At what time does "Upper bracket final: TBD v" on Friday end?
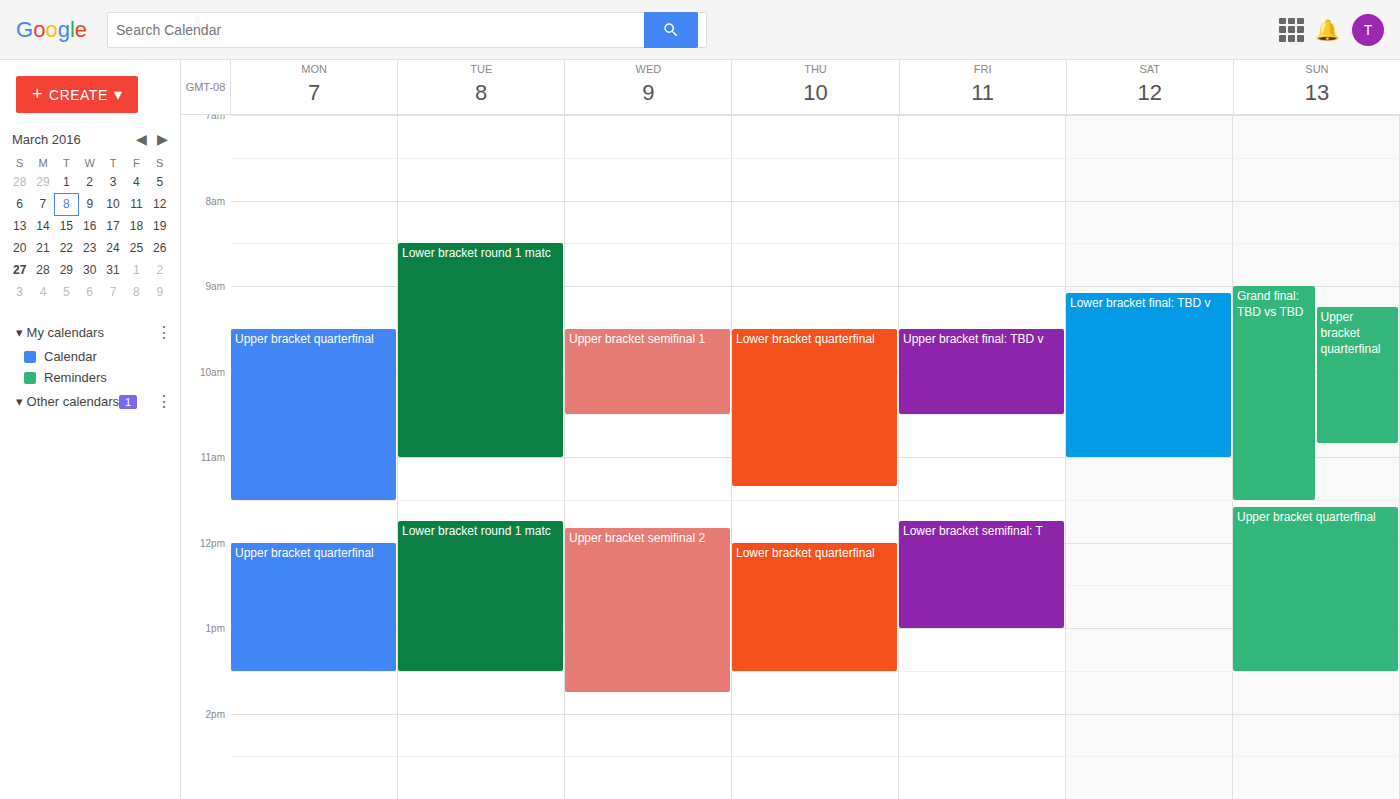
10:30 AM